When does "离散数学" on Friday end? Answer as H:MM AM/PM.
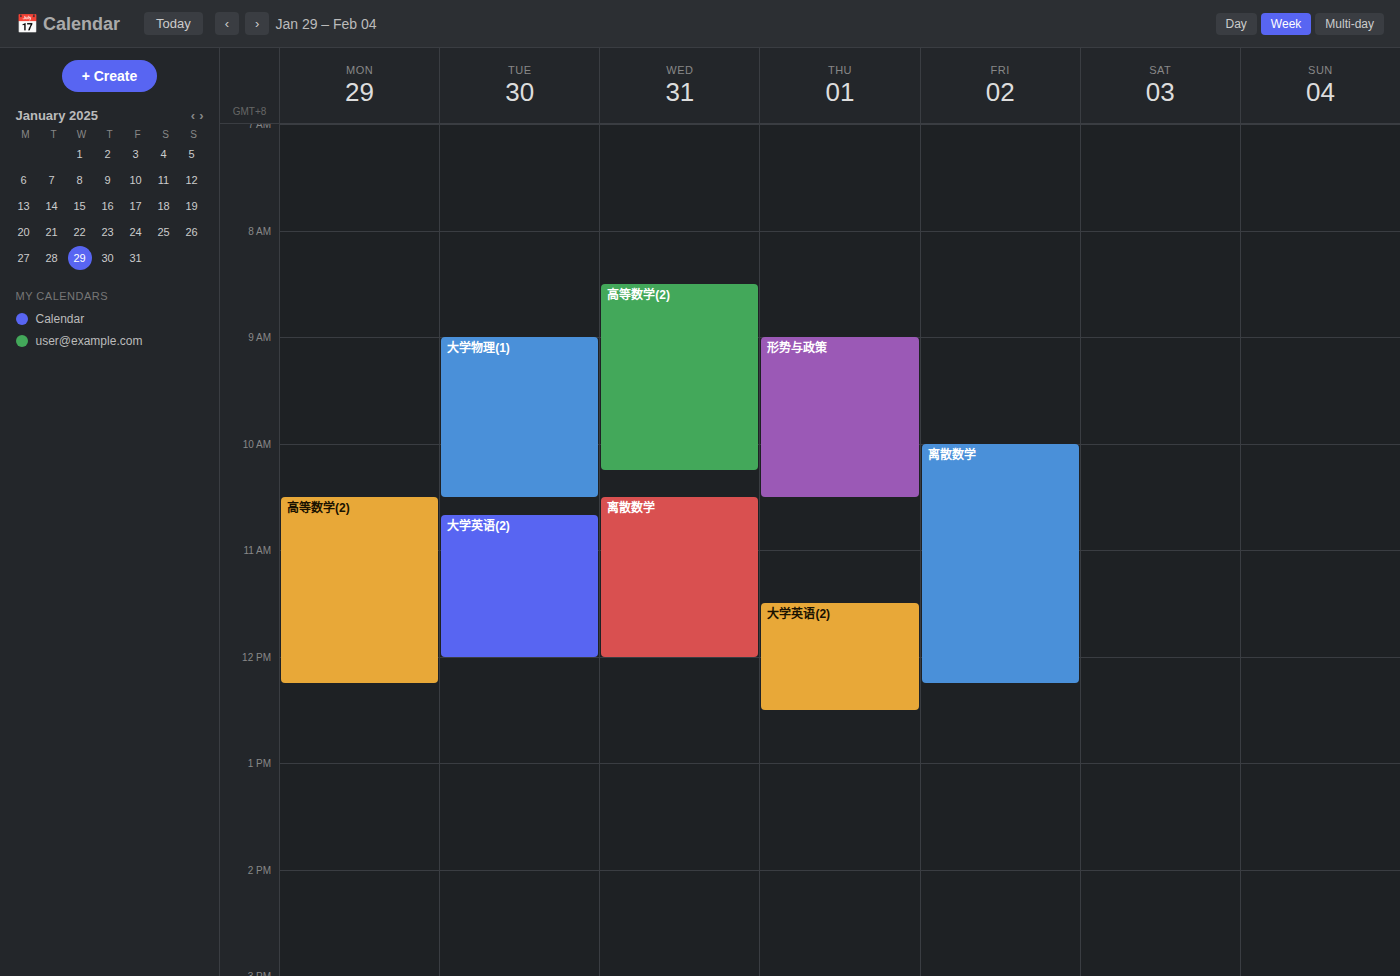
12:15 PM